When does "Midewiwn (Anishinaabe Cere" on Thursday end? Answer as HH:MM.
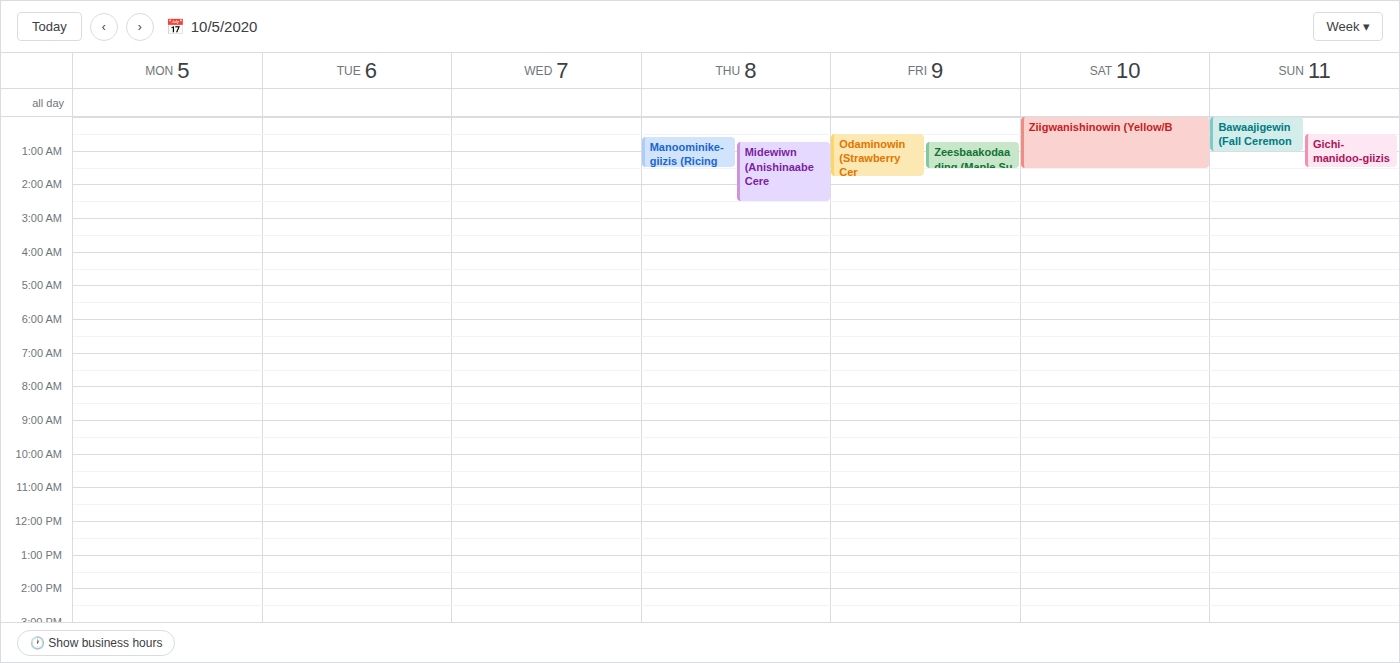
02:30